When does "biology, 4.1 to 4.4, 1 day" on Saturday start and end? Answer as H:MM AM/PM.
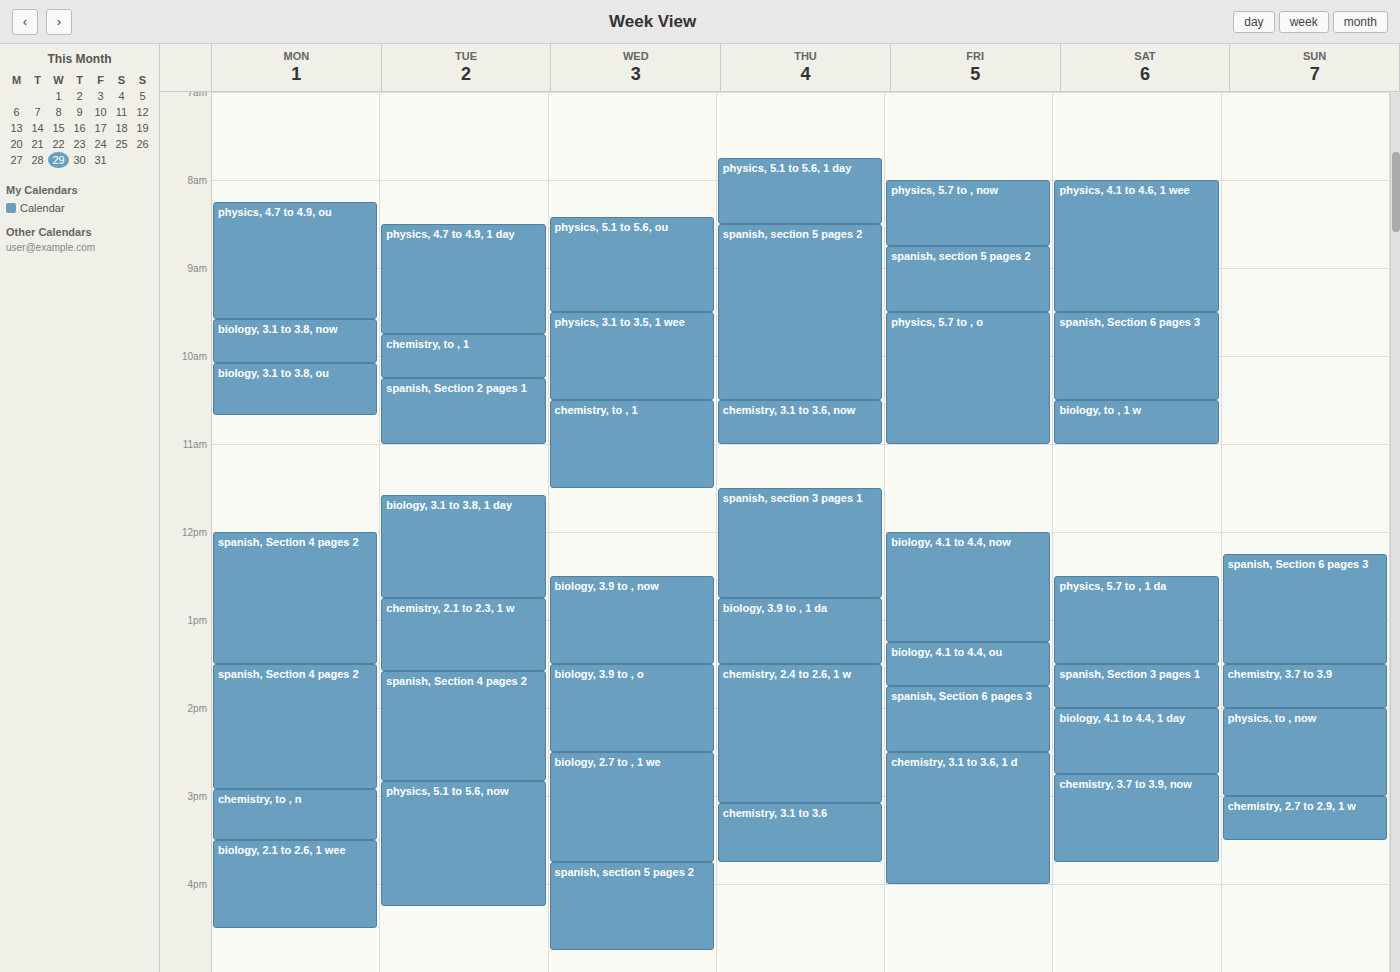
2:00 PM to 2:45 PM